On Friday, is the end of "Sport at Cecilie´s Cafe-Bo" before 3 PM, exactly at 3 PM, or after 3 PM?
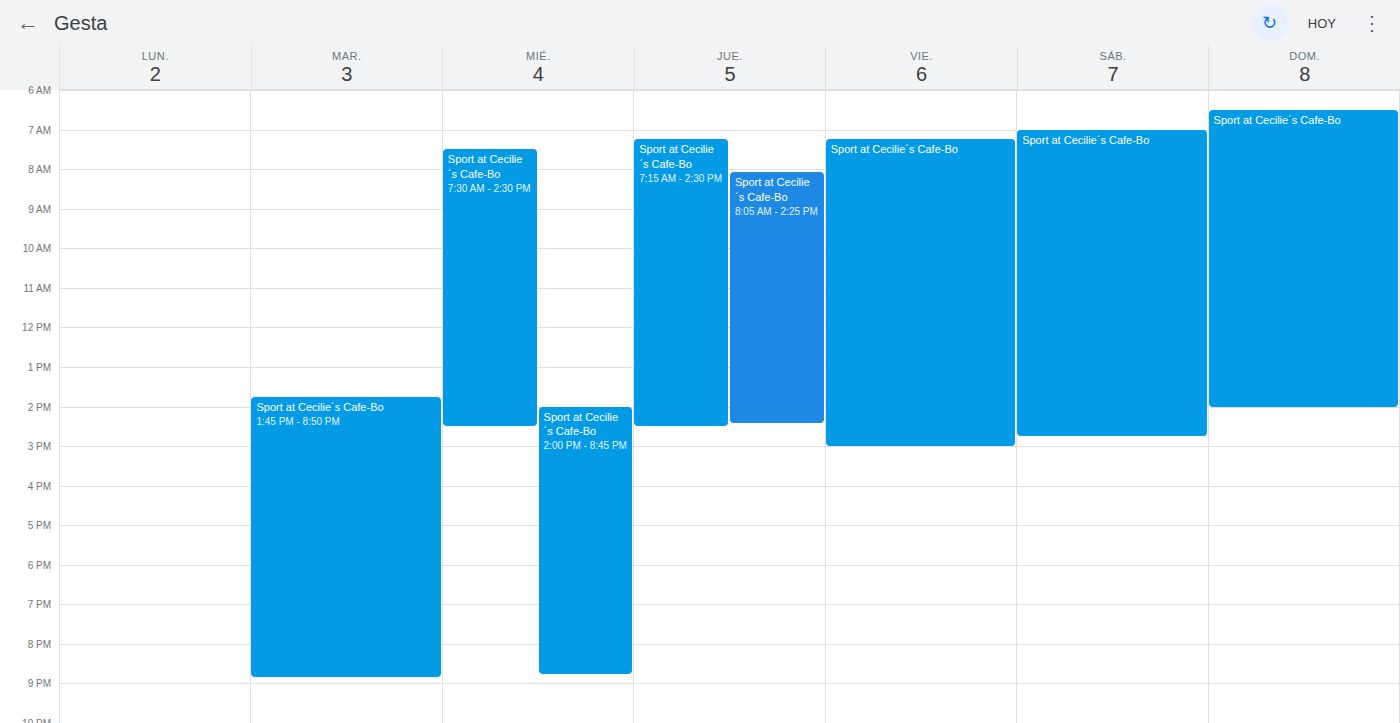
3:00 PM -- exactly at 3 PM, on the 3 PM line.